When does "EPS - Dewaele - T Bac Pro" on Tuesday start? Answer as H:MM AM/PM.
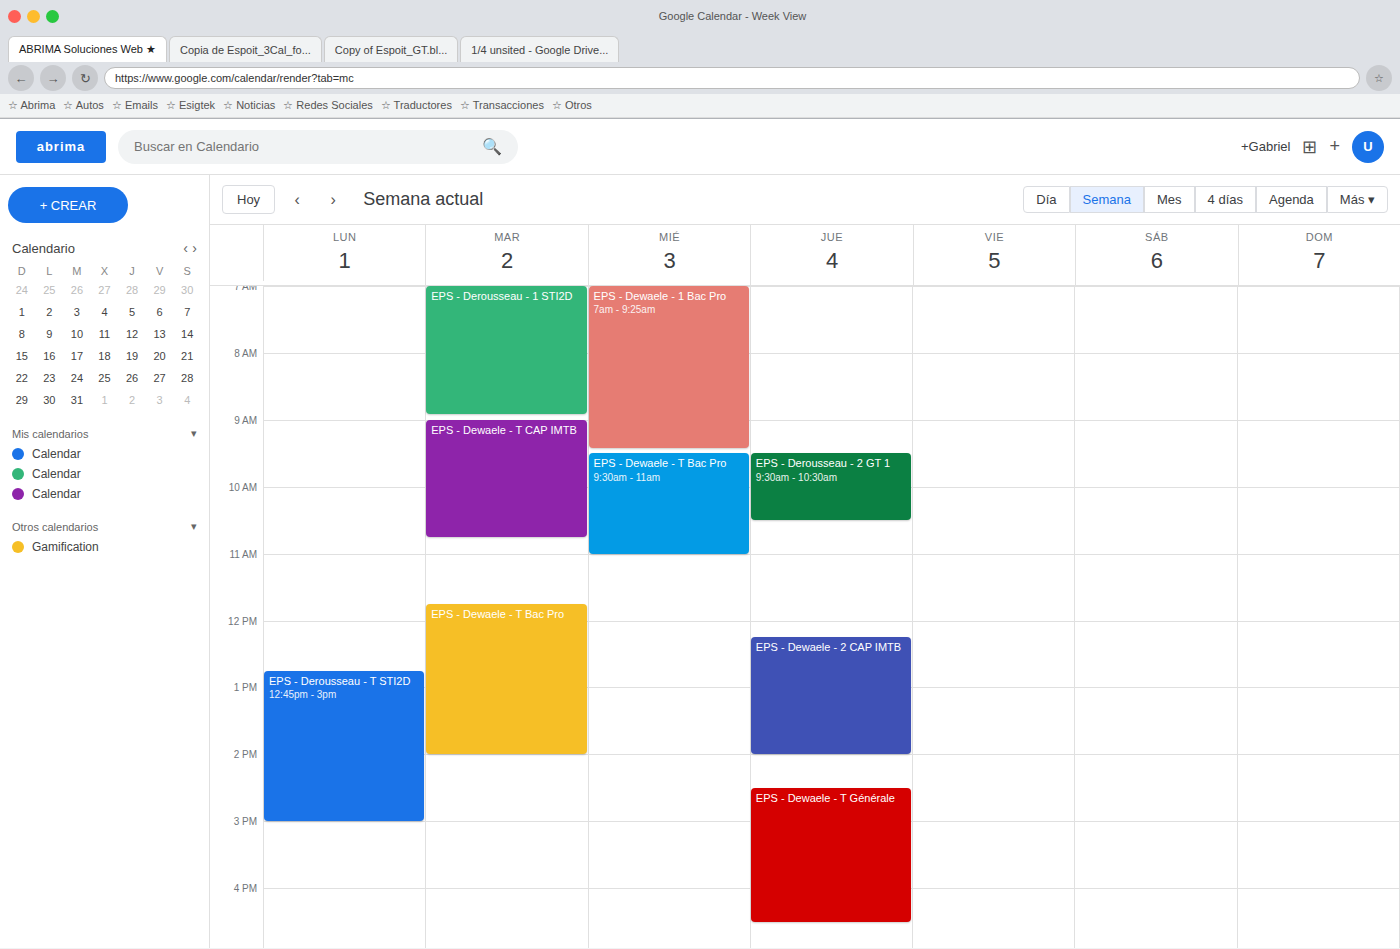
11:45 AM